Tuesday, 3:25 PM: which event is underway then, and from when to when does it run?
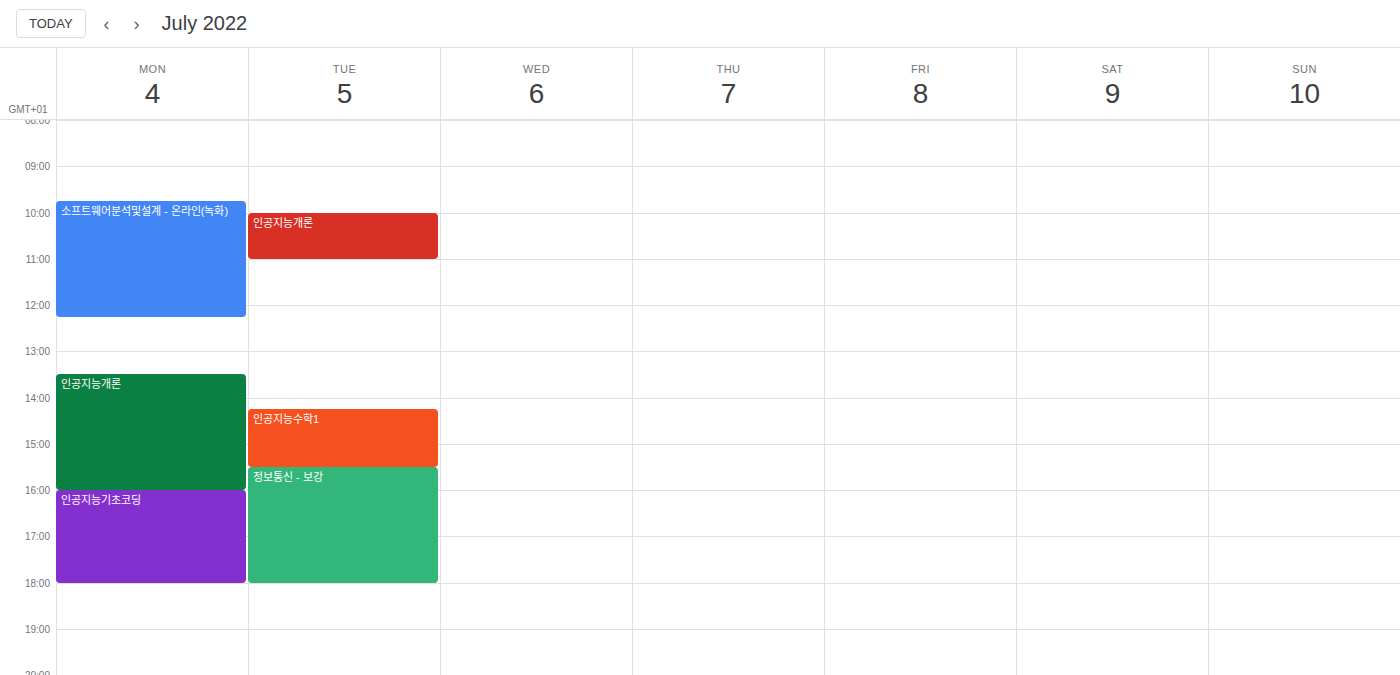
"인공지능수학1", 2:15 PM to 3:30 PM